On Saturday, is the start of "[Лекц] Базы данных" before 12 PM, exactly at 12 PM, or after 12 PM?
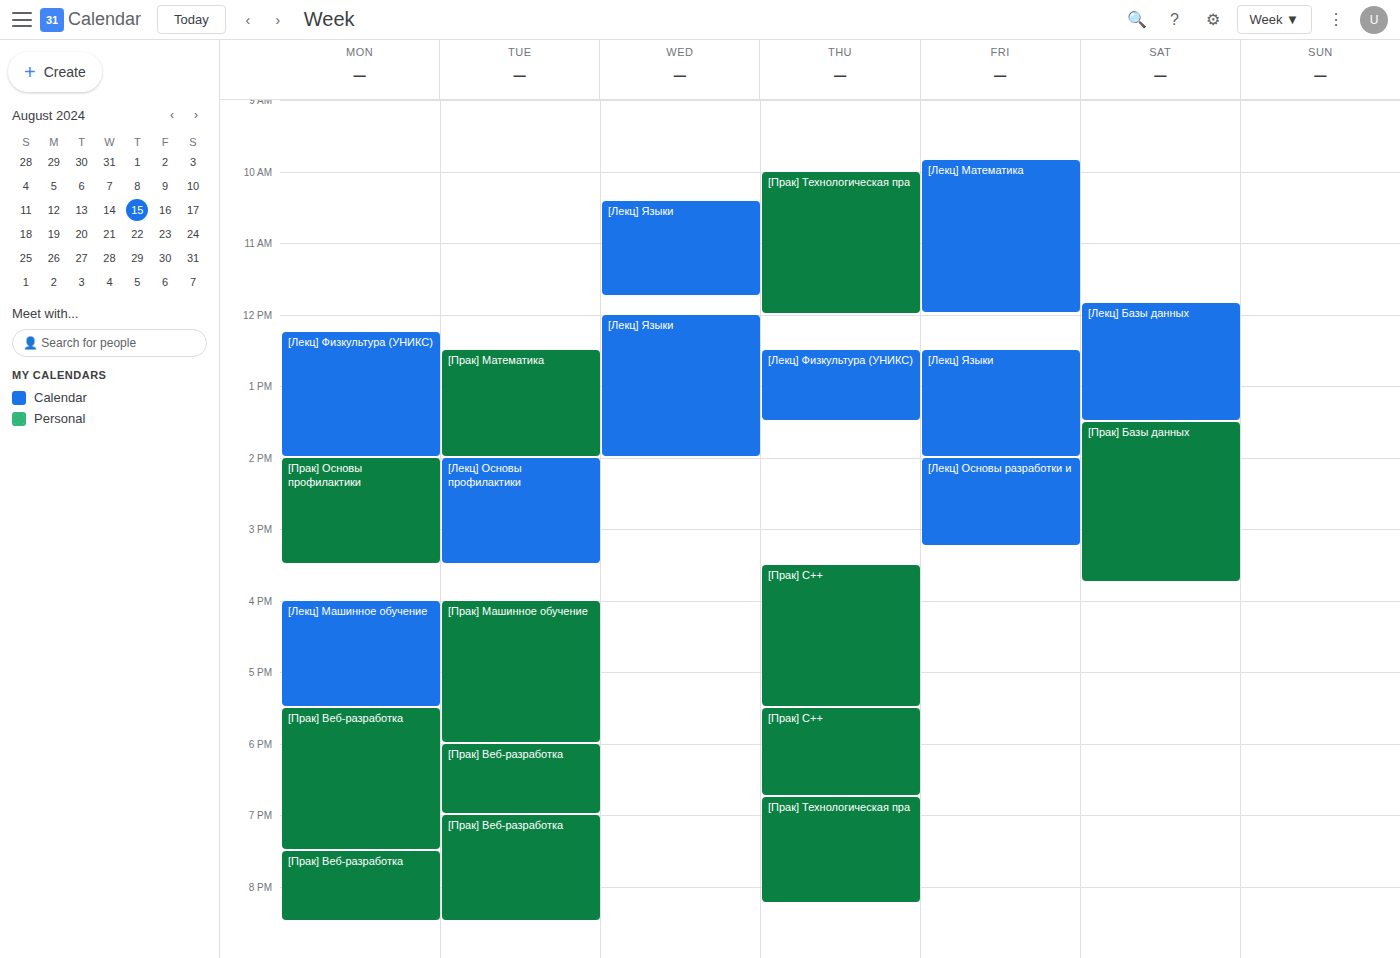
11:50 AM -- before 12 PM, 10 minutes above the 12 PM line.